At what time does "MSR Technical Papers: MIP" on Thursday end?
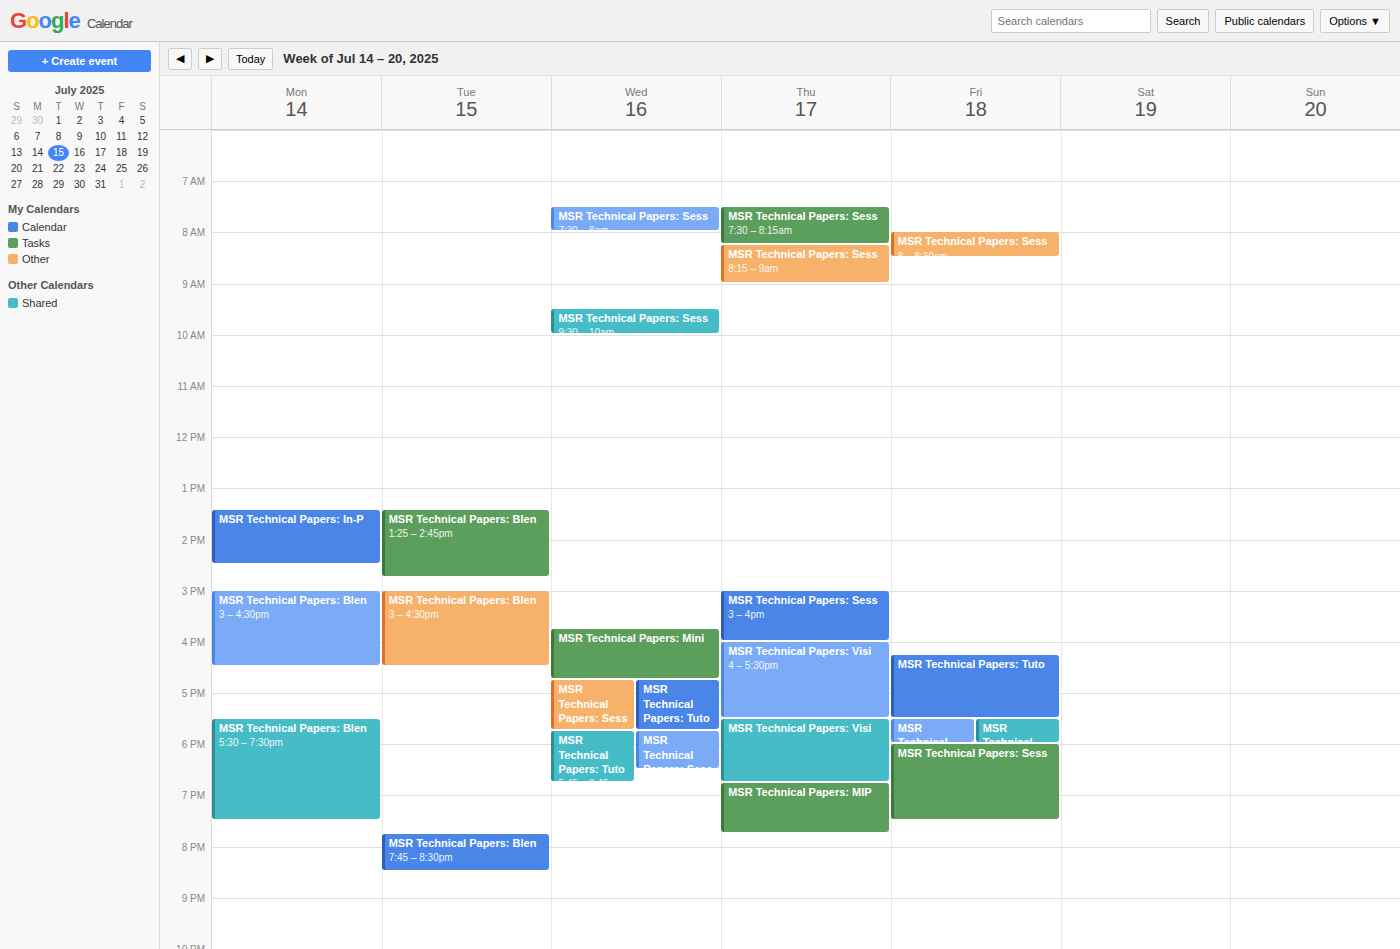
7:45 PM